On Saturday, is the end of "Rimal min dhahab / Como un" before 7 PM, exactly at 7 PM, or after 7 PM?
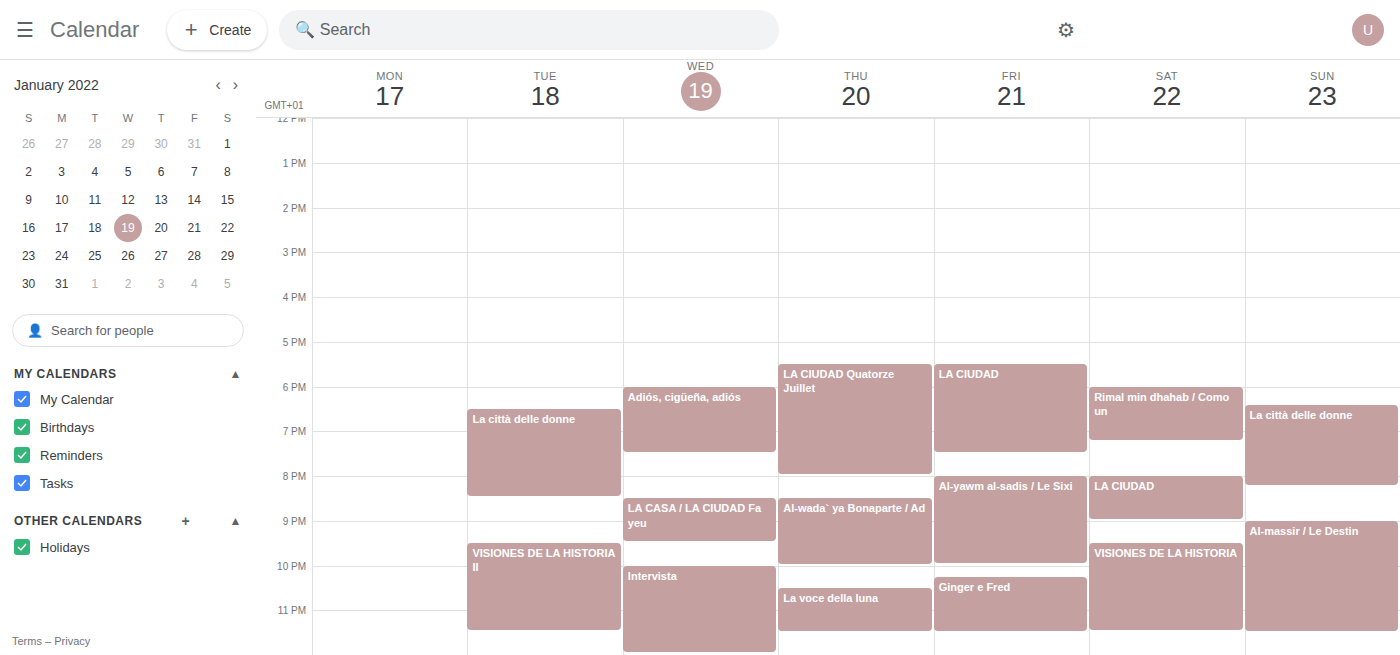
7:15 PM -- after 7 PM, 15 minutes below the 7 PM line.